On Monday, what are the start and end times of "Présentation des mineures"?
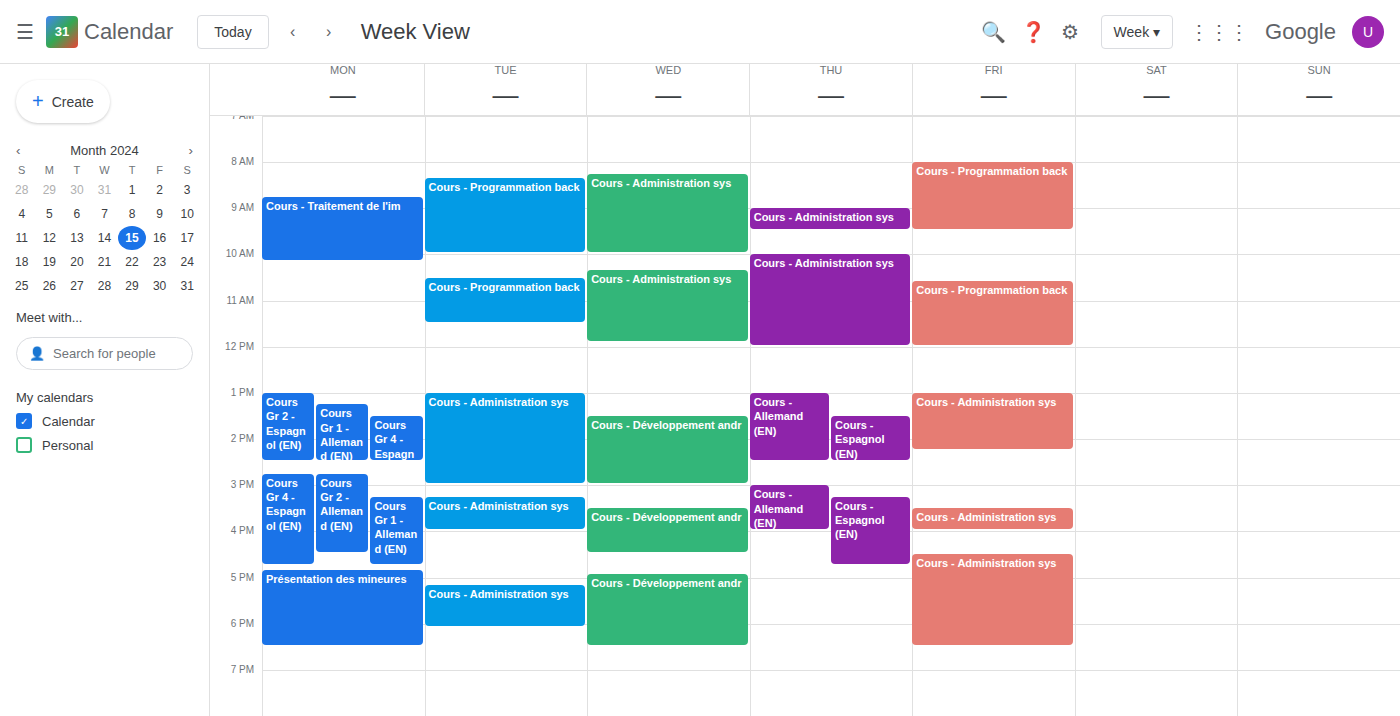
4:50 PM to 6:30 PM